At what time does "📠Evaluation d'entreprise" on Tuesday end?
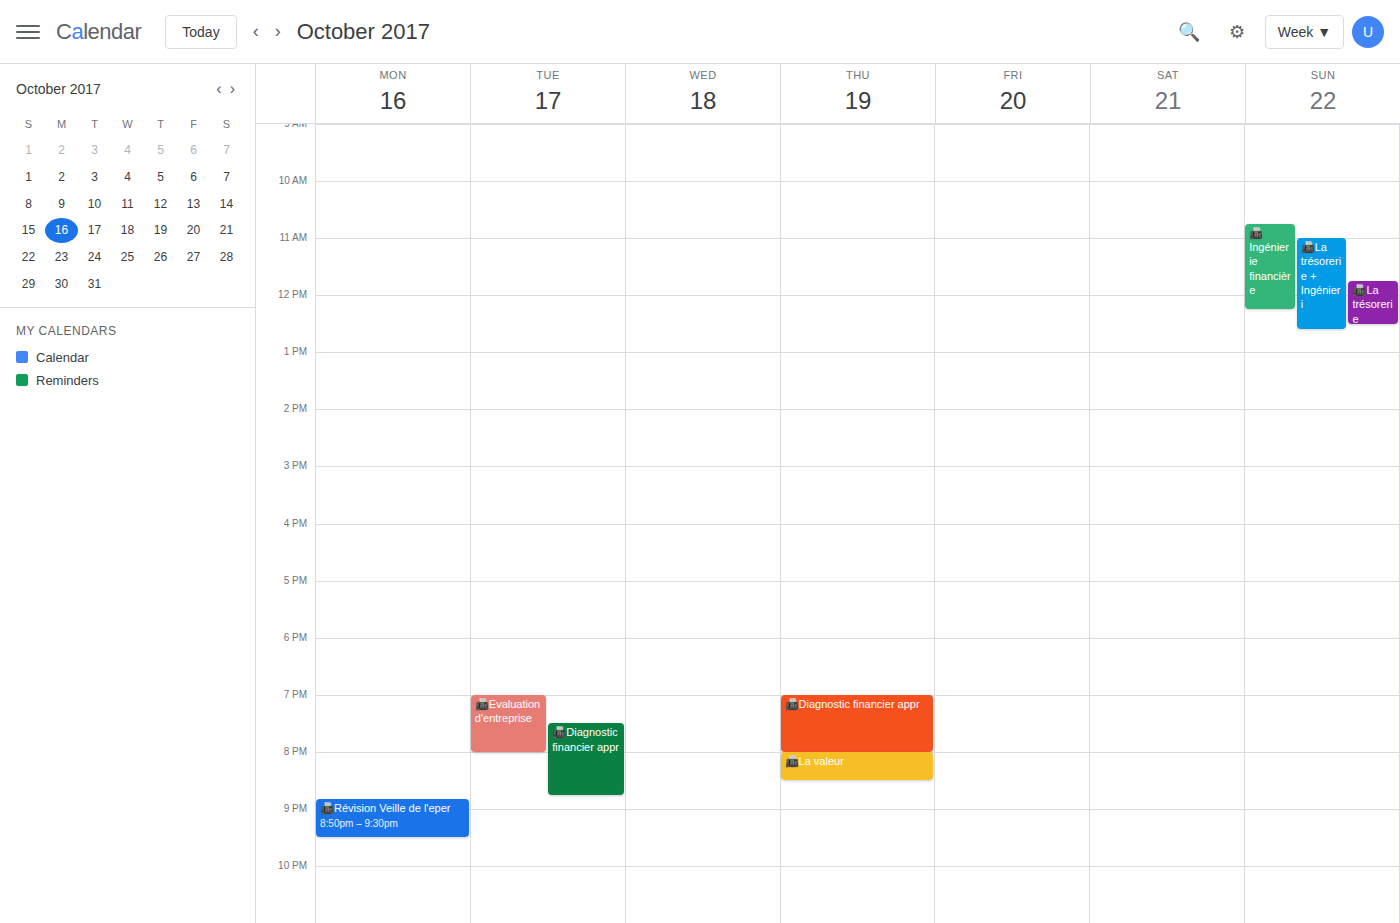
8:00 PM